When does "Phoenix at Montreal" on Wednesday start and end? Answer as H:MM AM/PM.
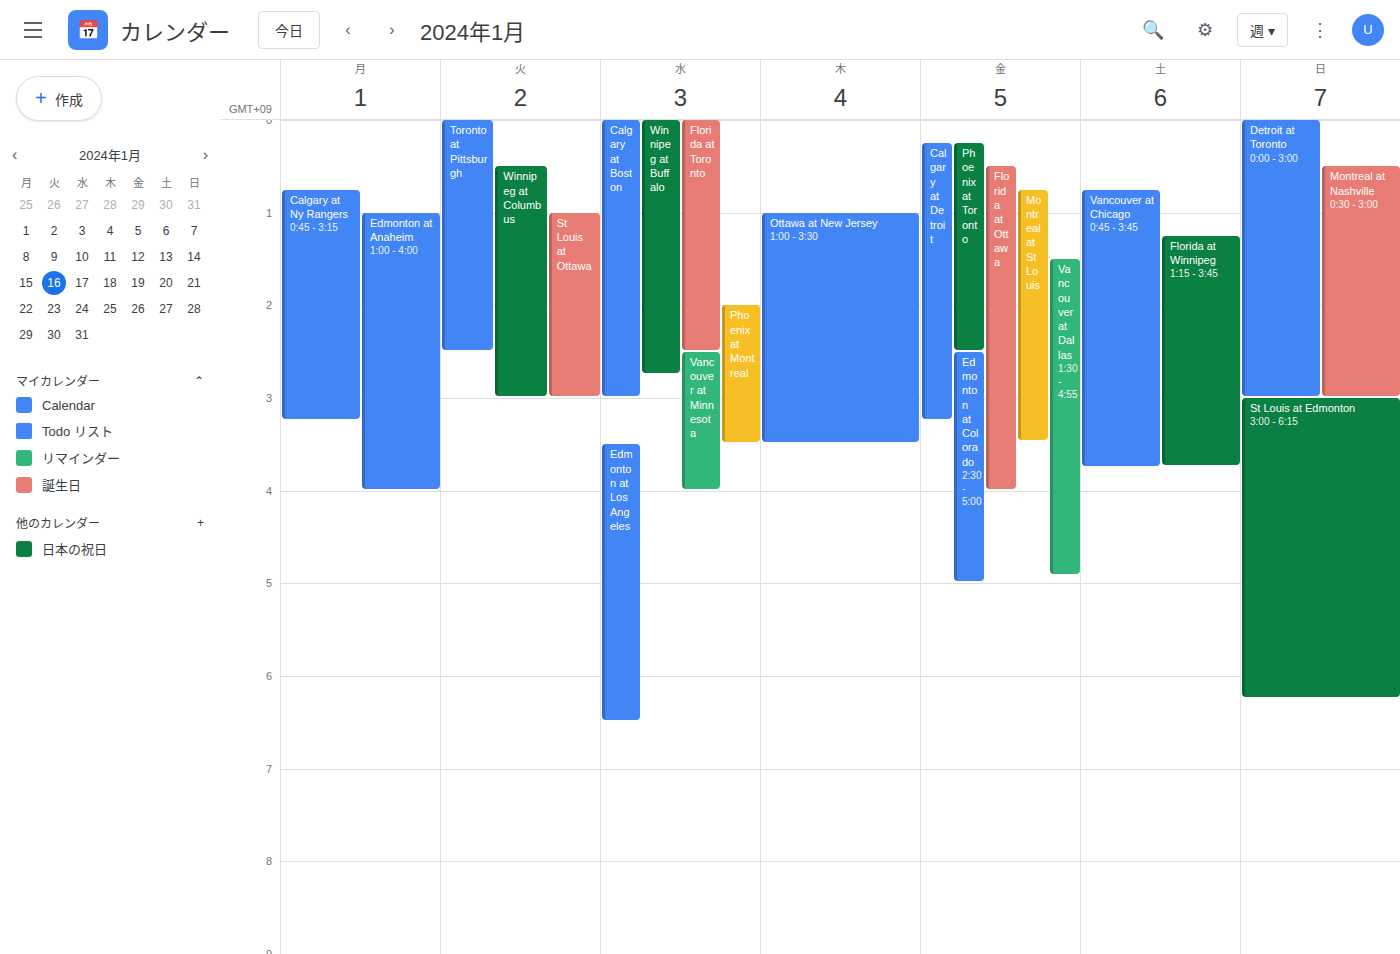
2:00 AM to 3:30 AM